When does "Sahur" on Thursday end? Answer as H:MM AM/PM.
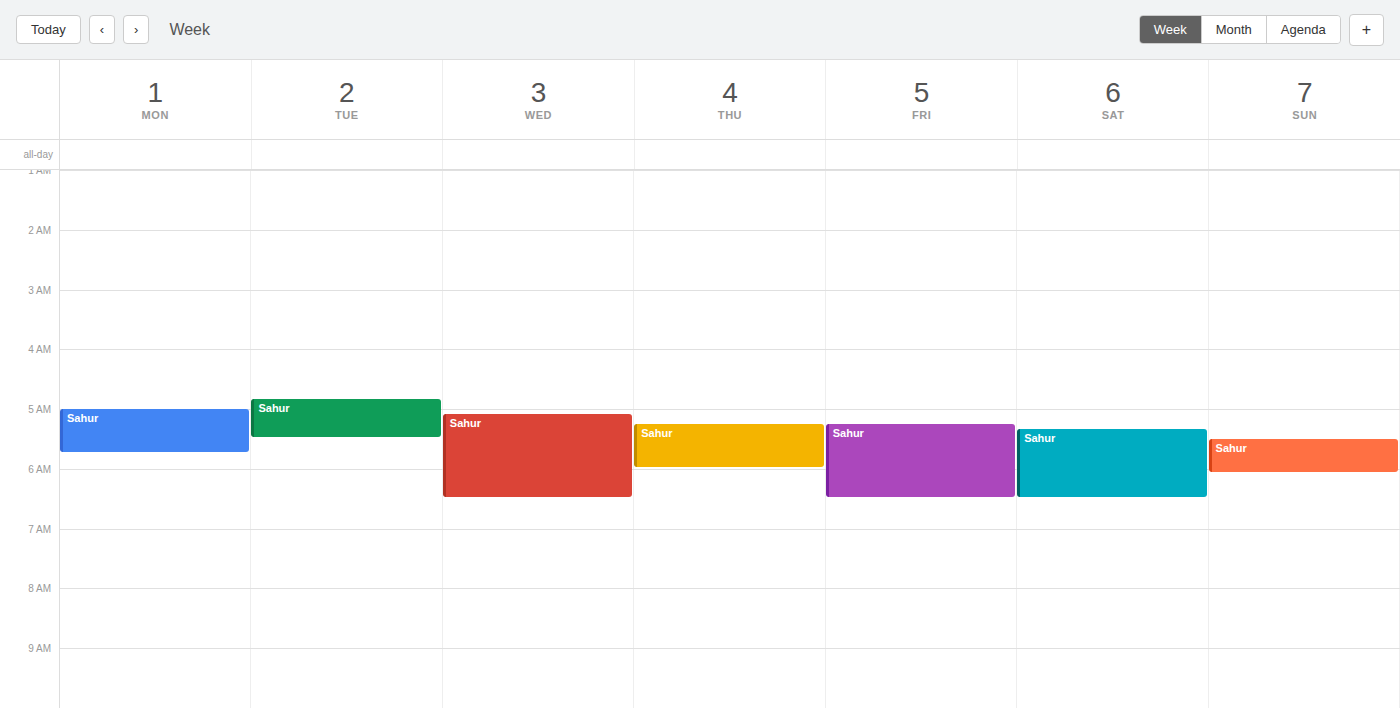
6:00 AM